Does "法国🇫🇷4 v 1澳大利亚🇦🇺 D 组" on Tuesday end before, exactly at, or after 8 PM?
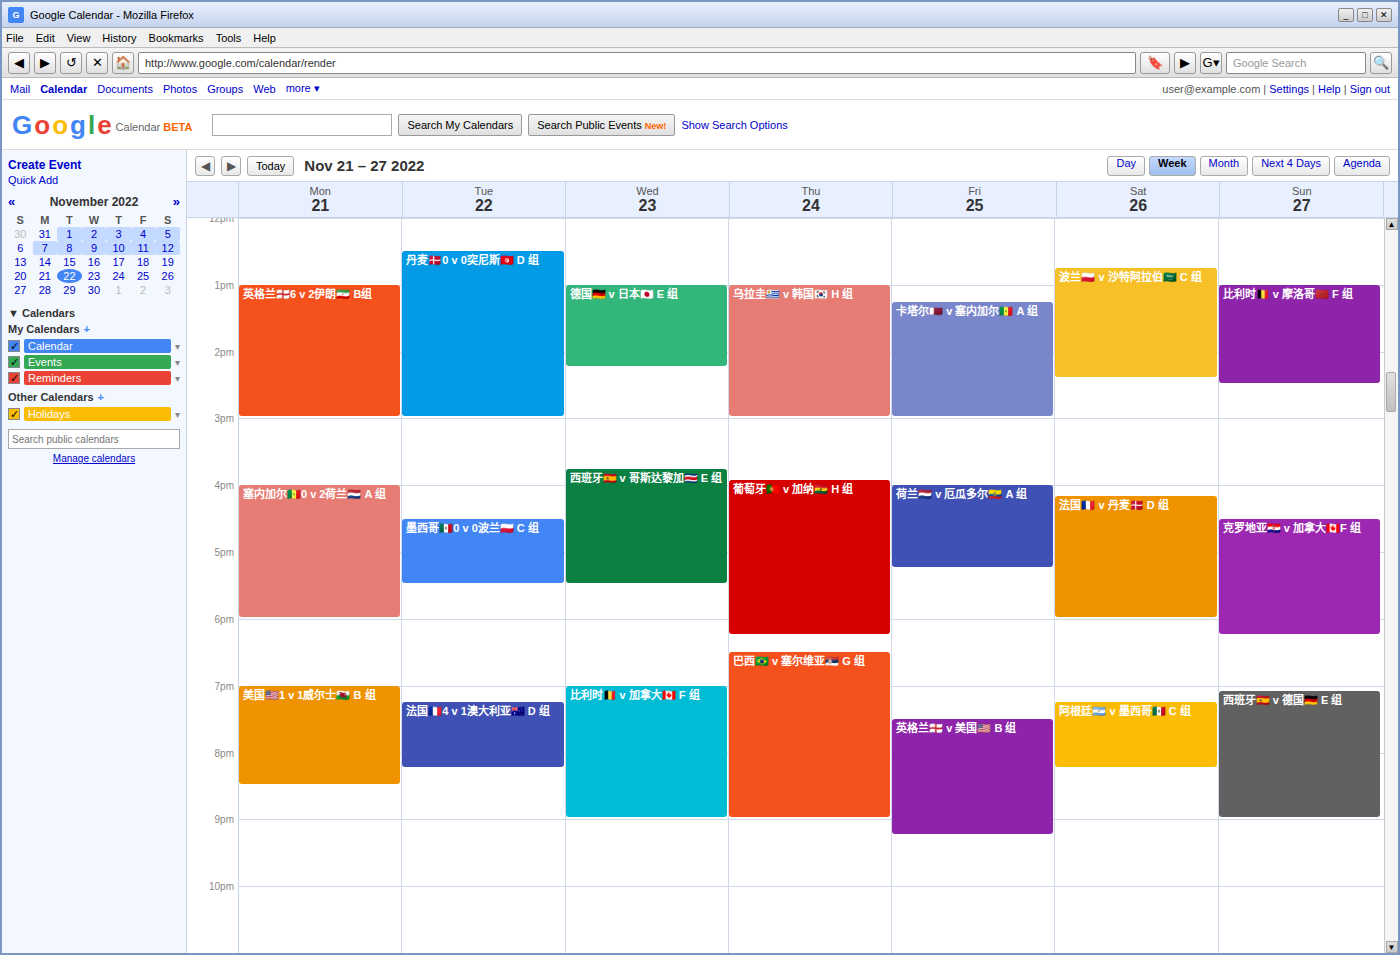
8:15 PM -- after 8 PM, 15 minutes below the 8 PM line.